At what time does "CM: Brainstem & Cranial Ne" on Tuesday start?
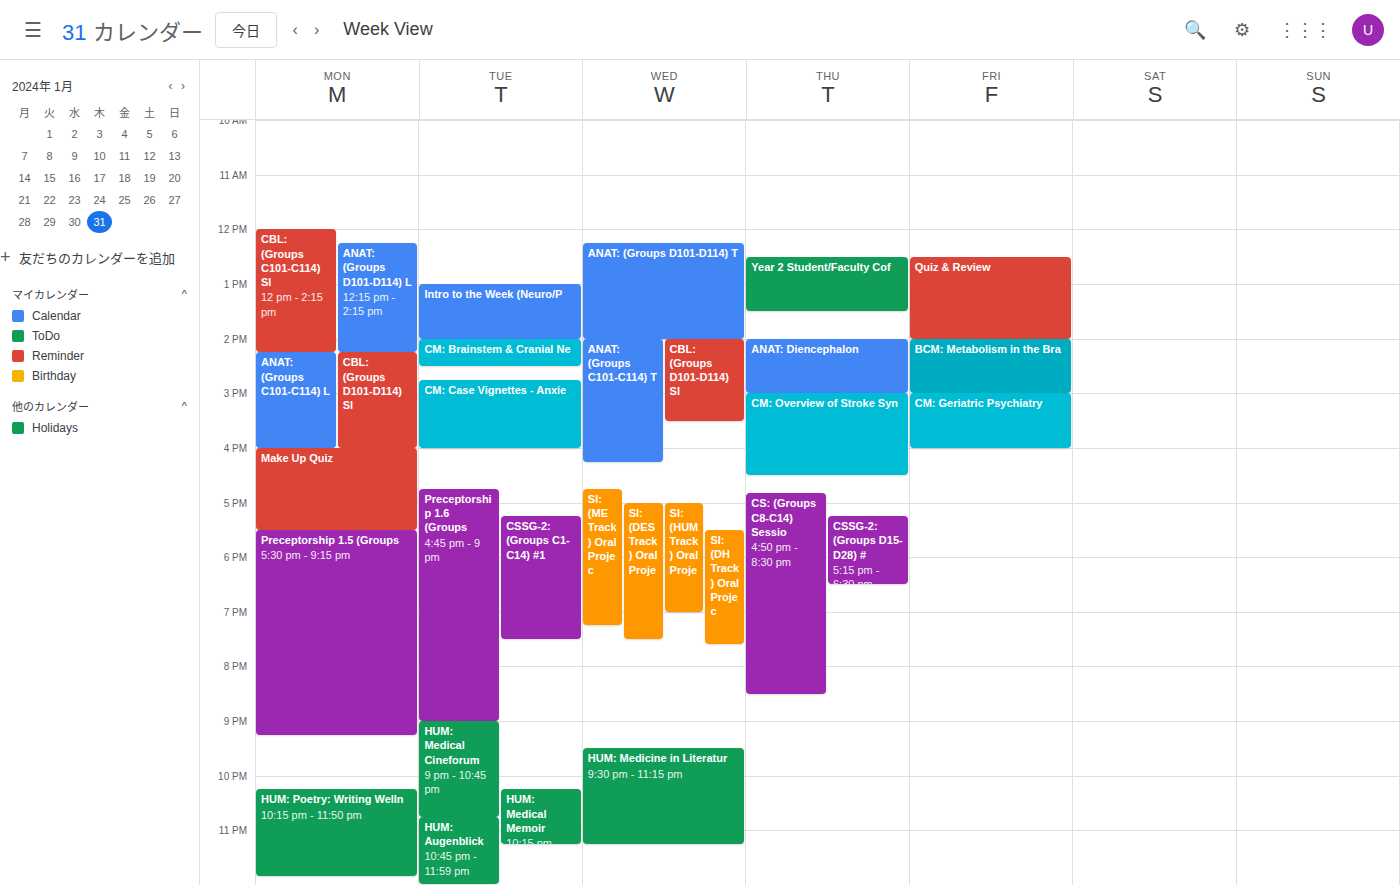
14:00